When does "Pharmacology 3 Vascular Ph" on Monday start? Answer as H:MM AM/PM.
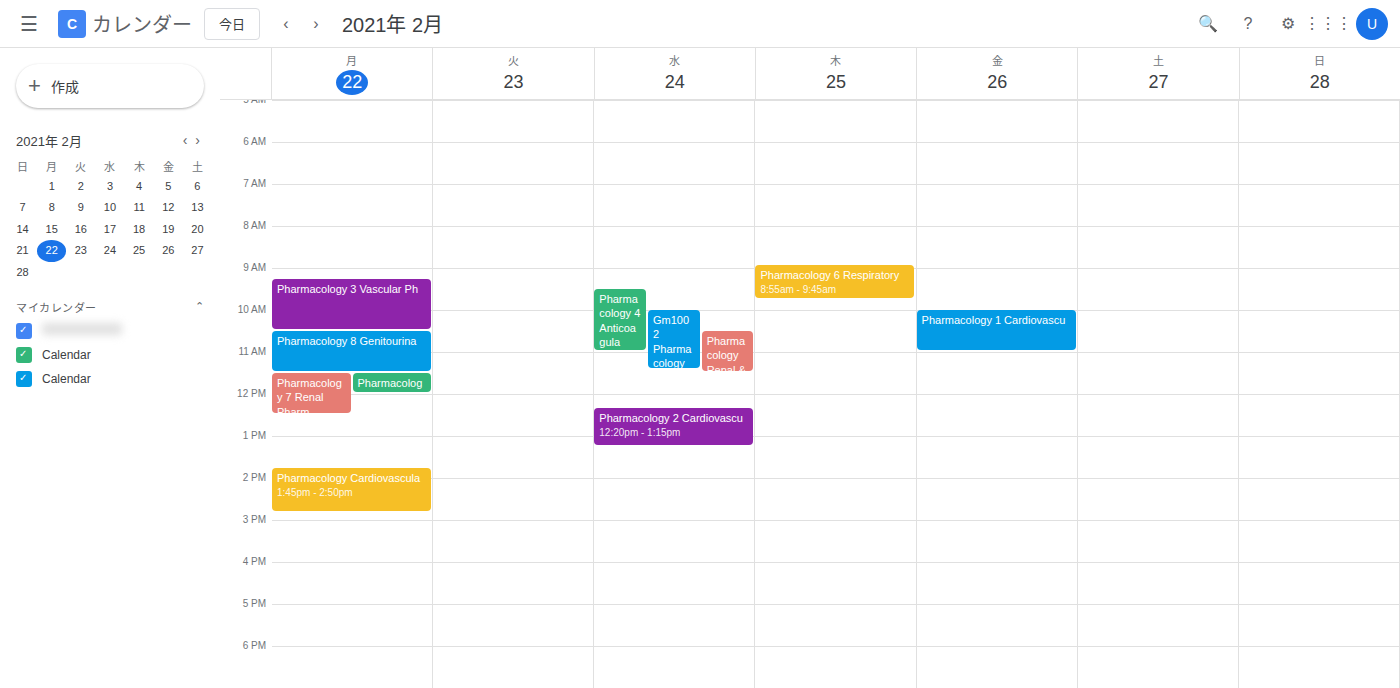
9:15 AM